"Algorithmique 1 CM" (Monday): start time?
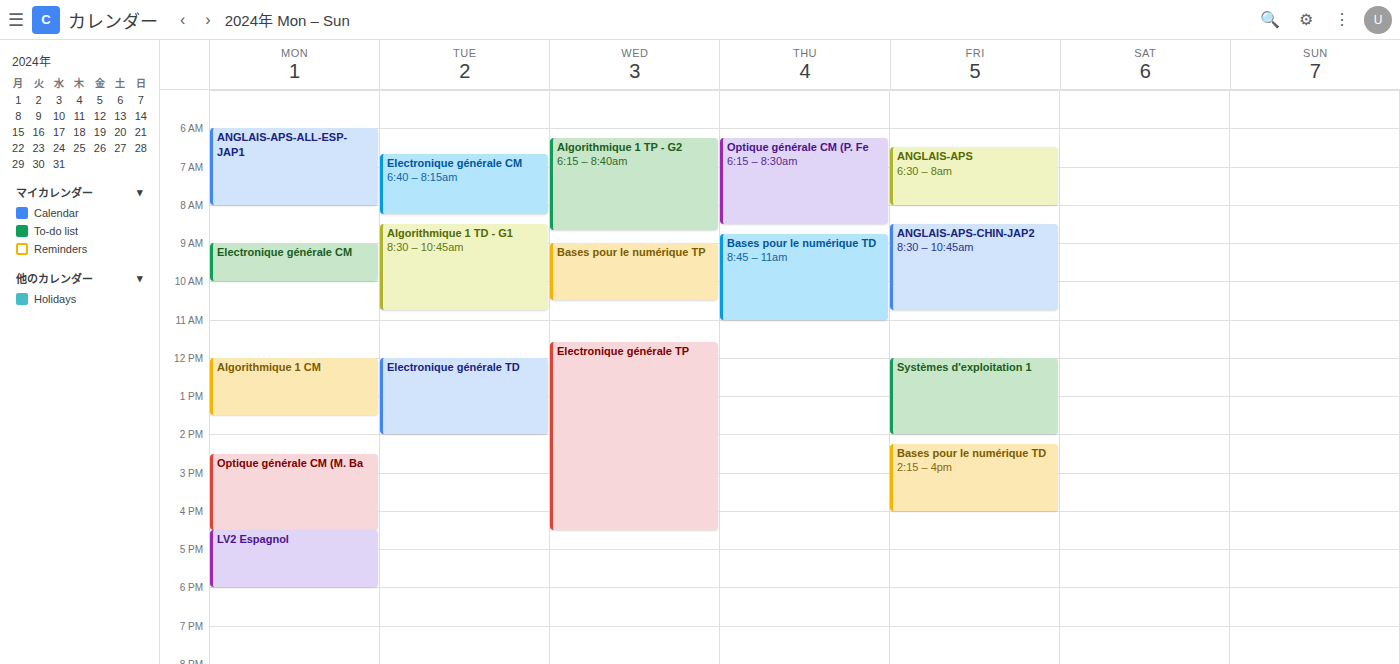
12:00 PM